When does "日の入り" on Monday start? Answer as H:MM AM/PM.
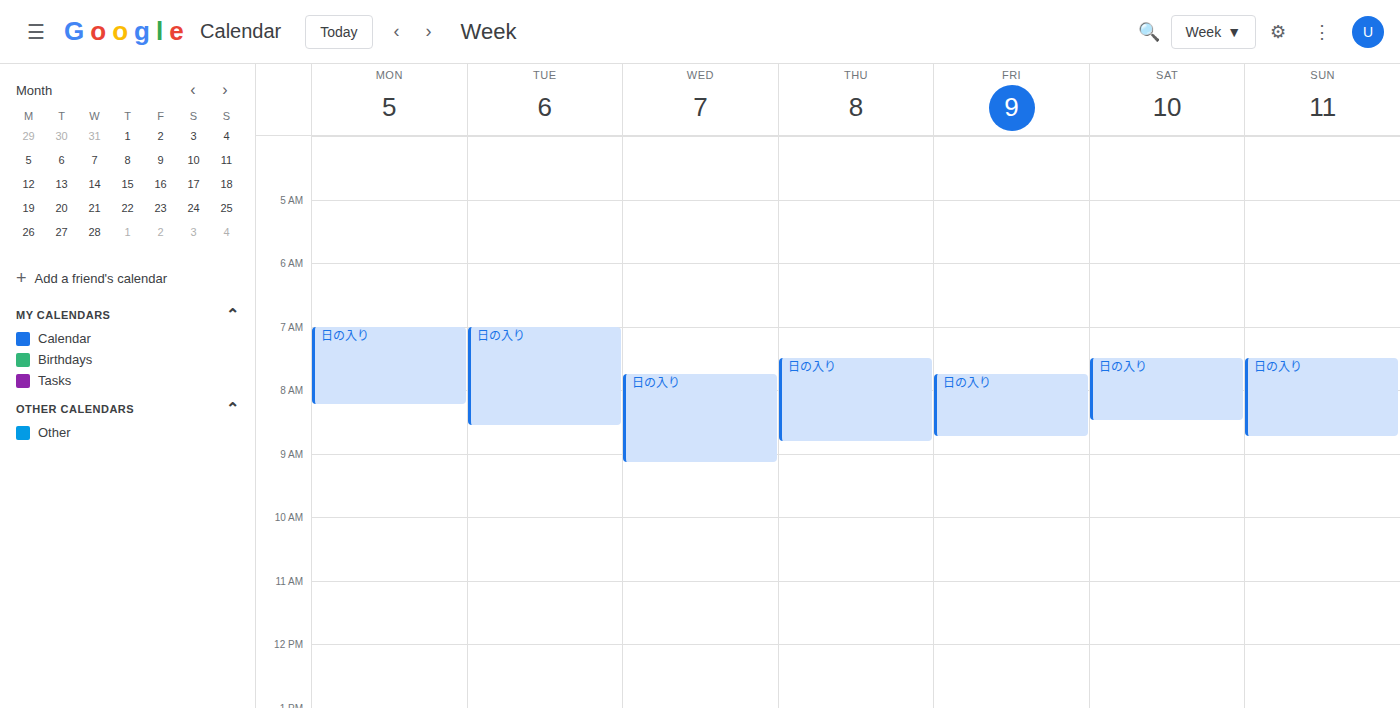
7:00 AM